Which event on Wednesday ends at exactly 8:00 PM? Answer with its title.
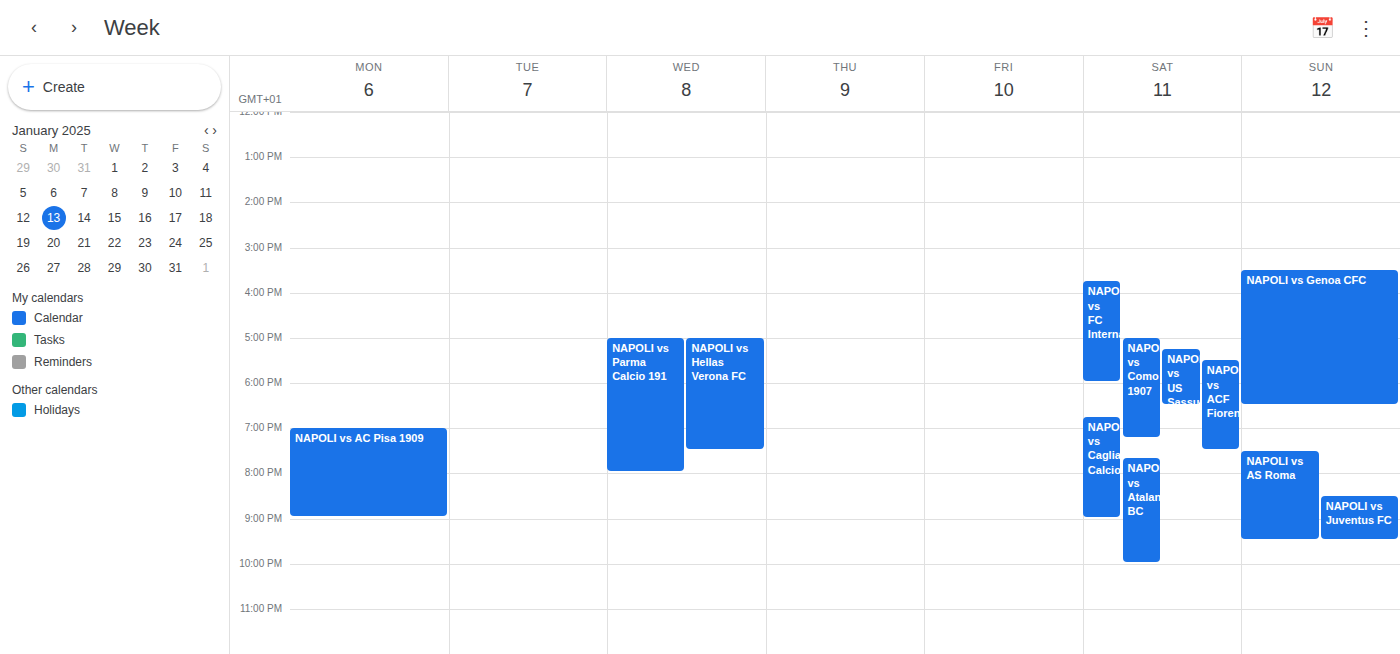
"NAPOLI vs Parma Calcio 191"